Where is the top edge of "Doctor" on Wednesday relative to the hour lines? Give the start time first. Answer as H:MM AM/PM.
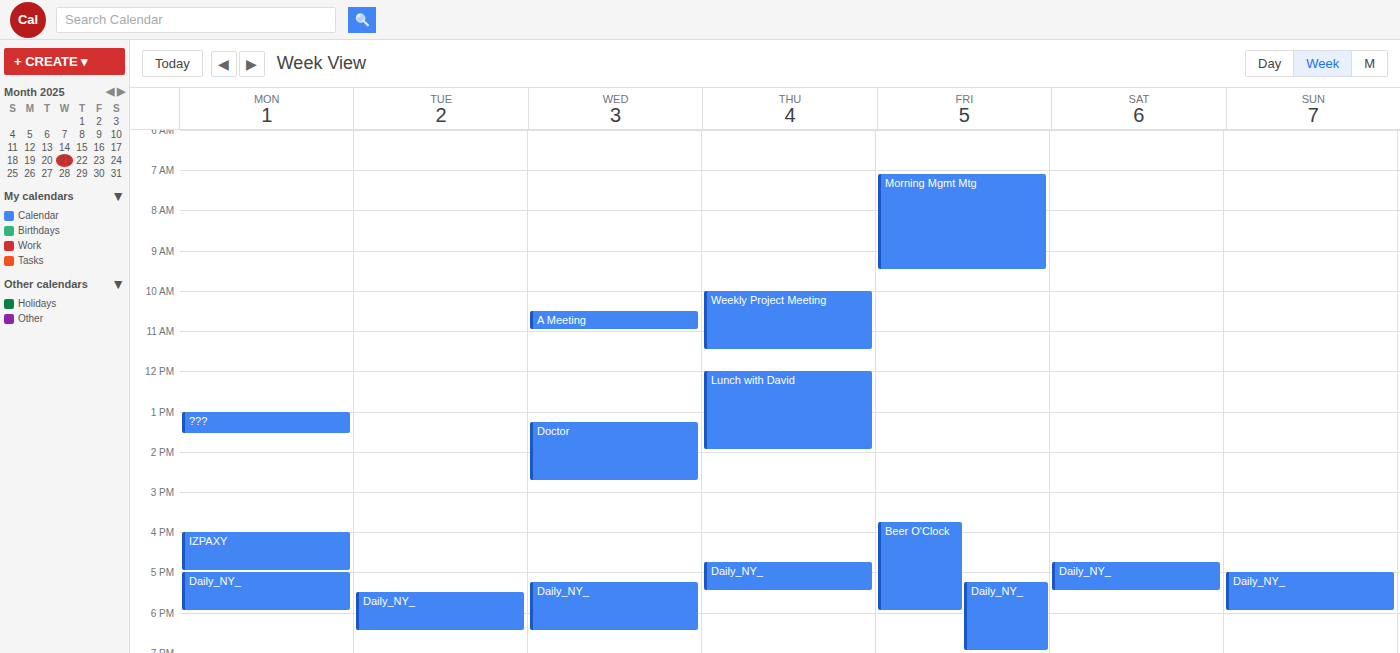
1:15 PM -- neither: a quarter of the way from the 1 PM line to the 2 PM line.